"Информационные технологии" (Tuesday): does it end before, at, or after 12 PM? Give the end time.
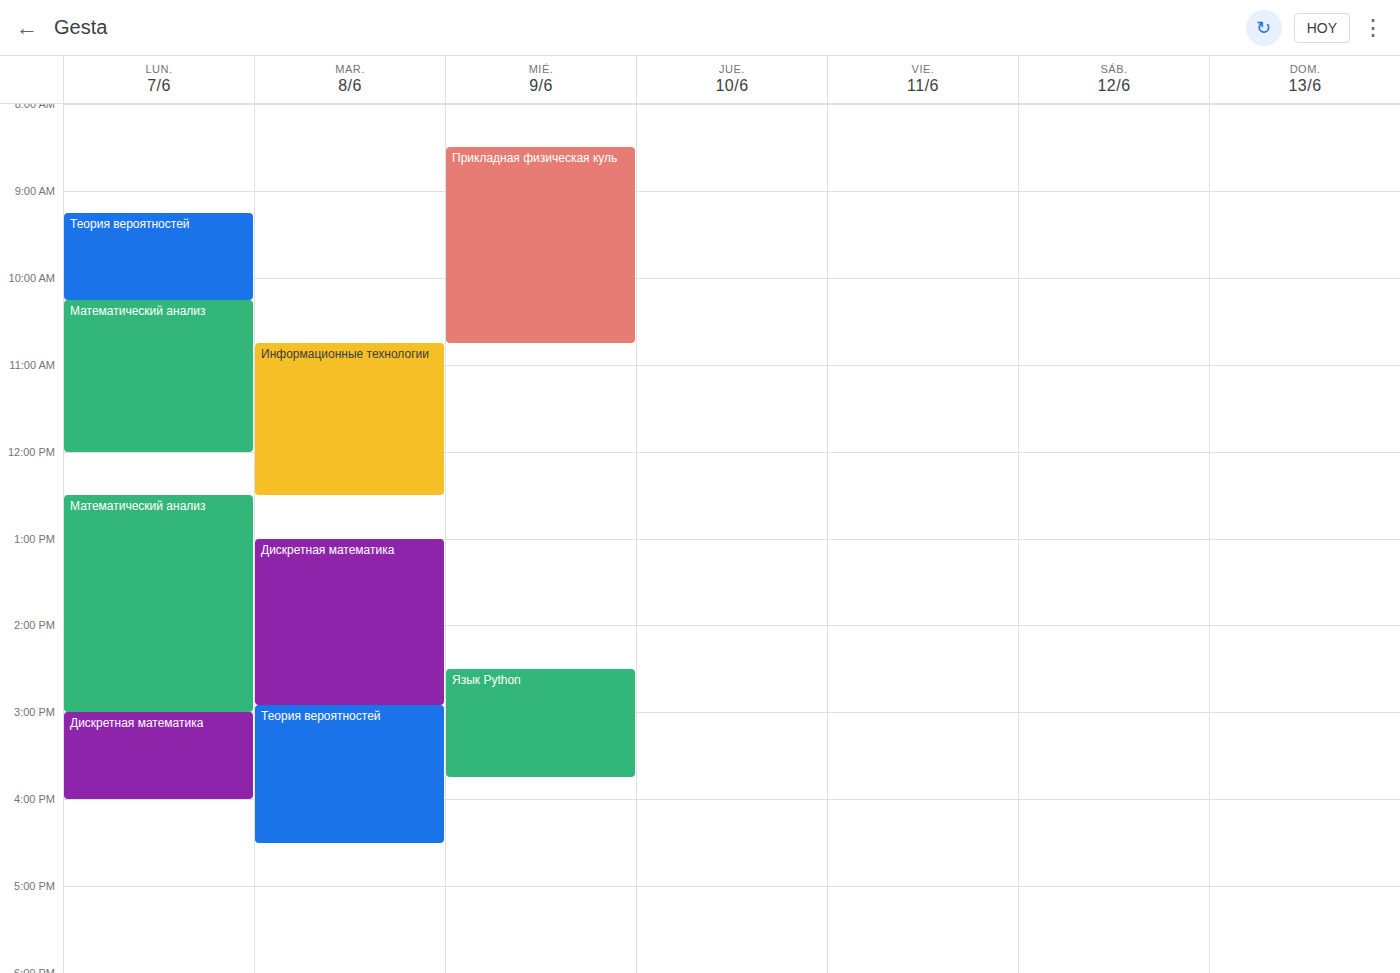
12:30 PM -- after 12 PM, 30 minutes below the 12 PM line.